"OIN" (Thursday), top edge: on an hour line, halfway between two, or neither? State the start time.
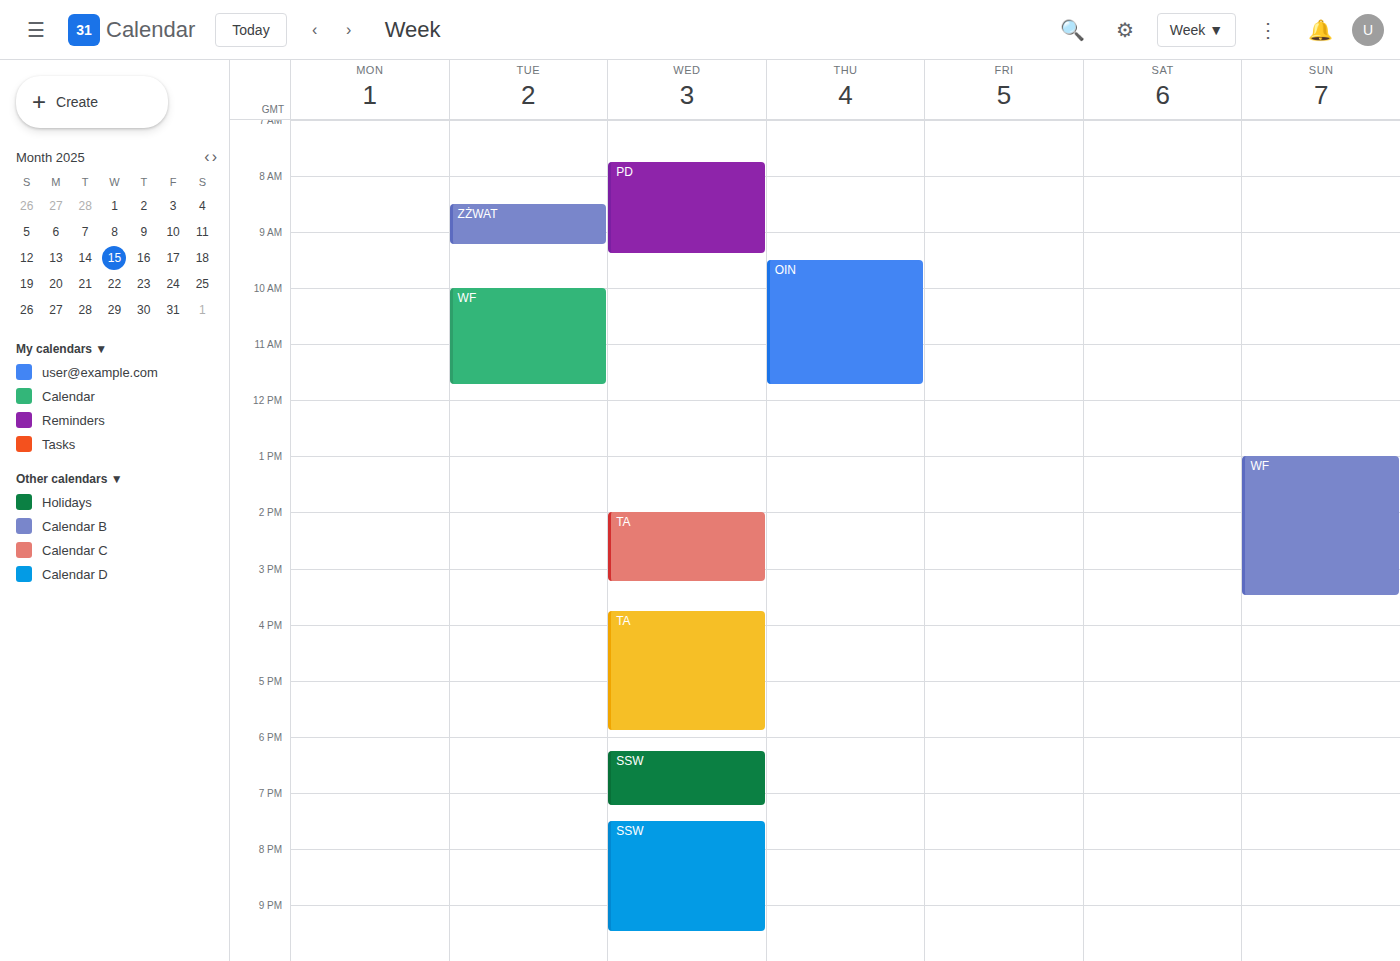
9:30 AM -- halfway between the 9 AM and 10 AM lines.